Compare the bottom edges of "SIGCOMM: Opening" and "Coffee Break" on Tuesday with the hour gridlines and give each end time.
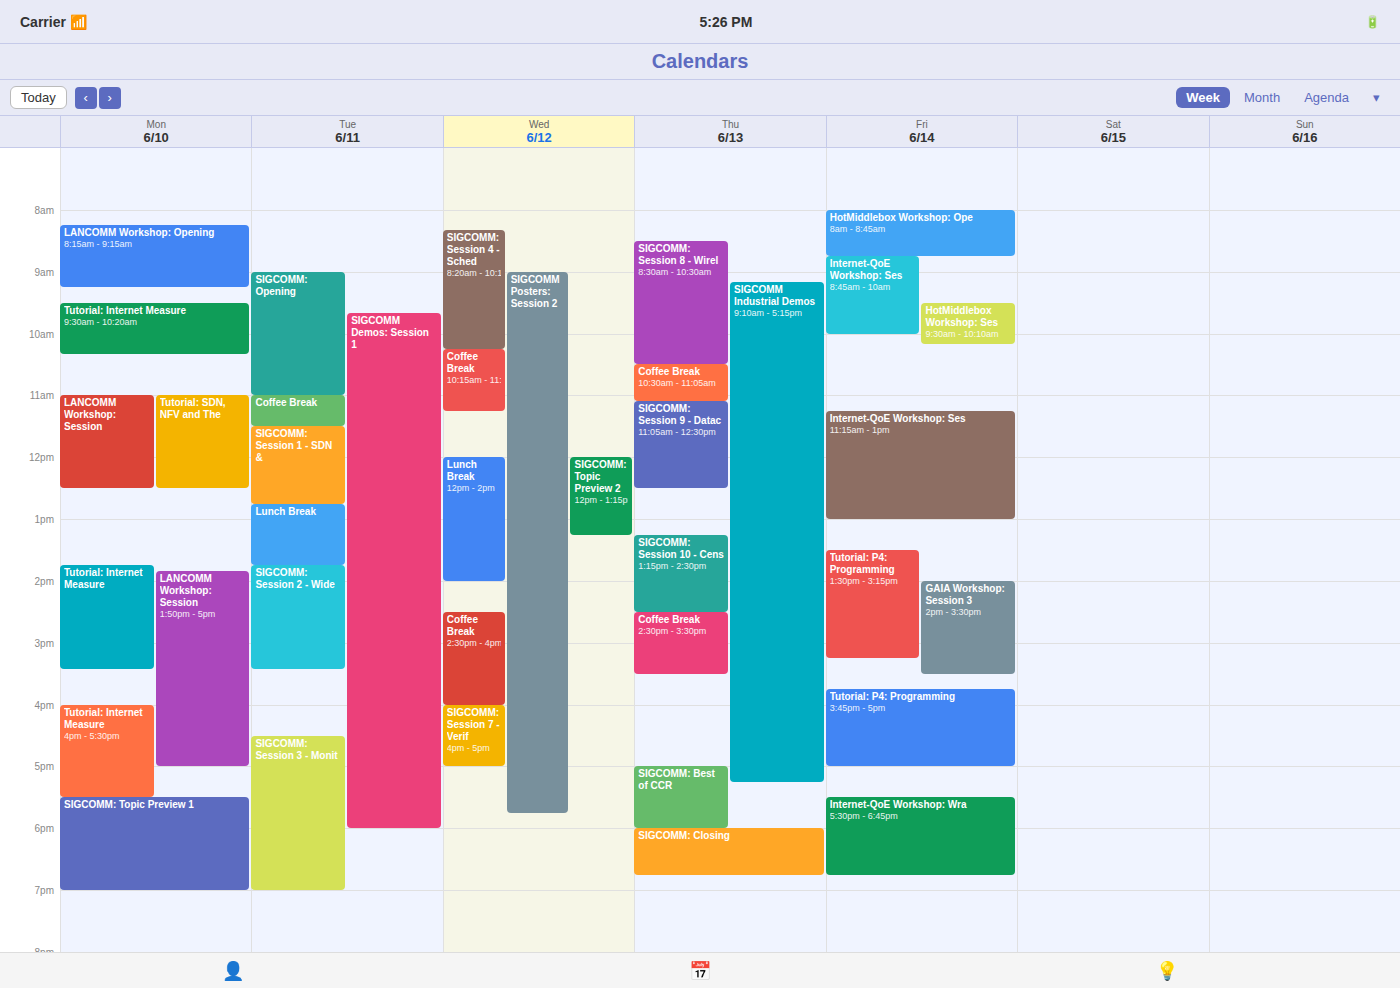
"SIGCOMM: Opening": 11:00 AM, exactly on the 11 AM line. "Coffee Break": 11:30 AM, halfway between the 11 AM and 12 PM lines.